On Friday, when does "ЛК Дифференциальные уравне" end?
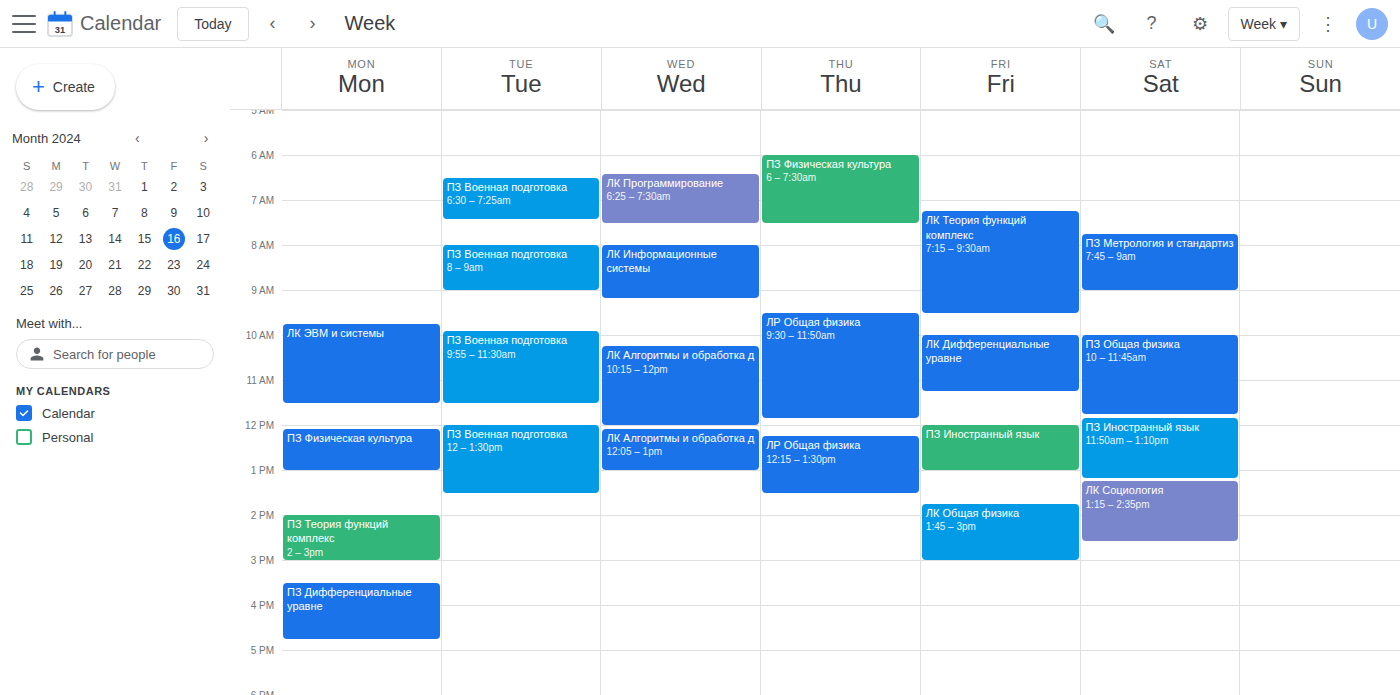
11:15 AM